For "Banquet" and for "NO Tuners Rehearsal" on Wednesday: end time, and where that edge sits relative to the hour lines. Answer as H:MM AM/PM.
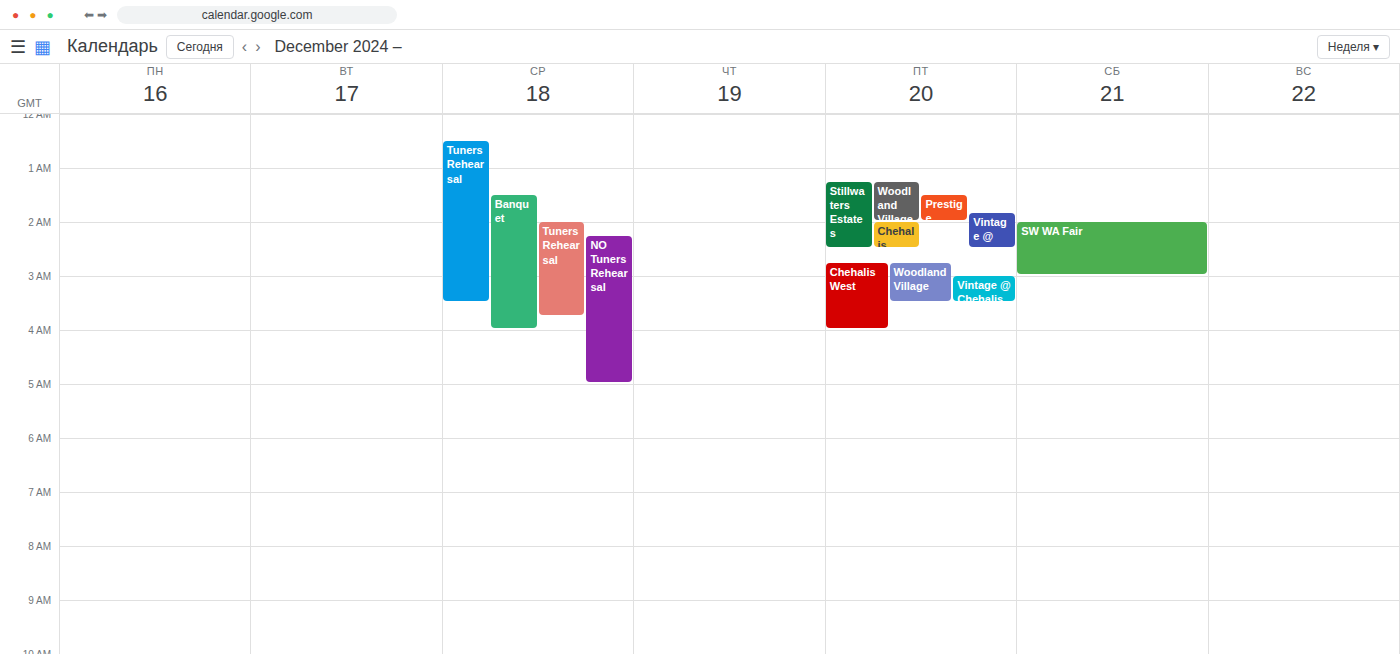
"Banquet": 4:00 AM, exactly on the 4 AM line. "NO Tuners Rehearsal": 5:00 AM, exactly on the 5 AM line.